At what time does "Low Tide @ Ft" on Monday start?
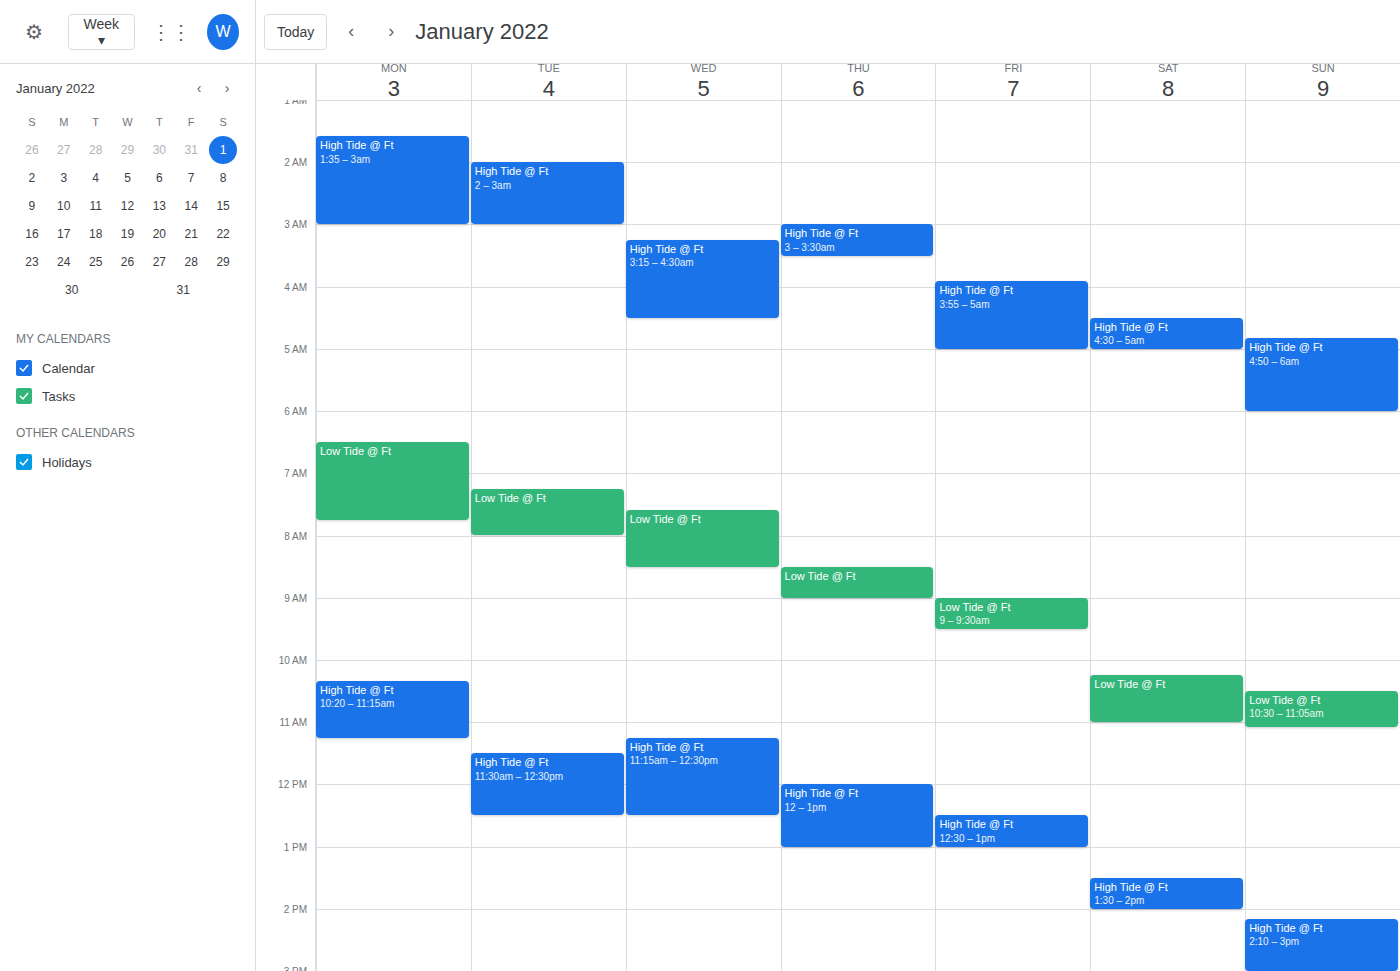
6:30 AM